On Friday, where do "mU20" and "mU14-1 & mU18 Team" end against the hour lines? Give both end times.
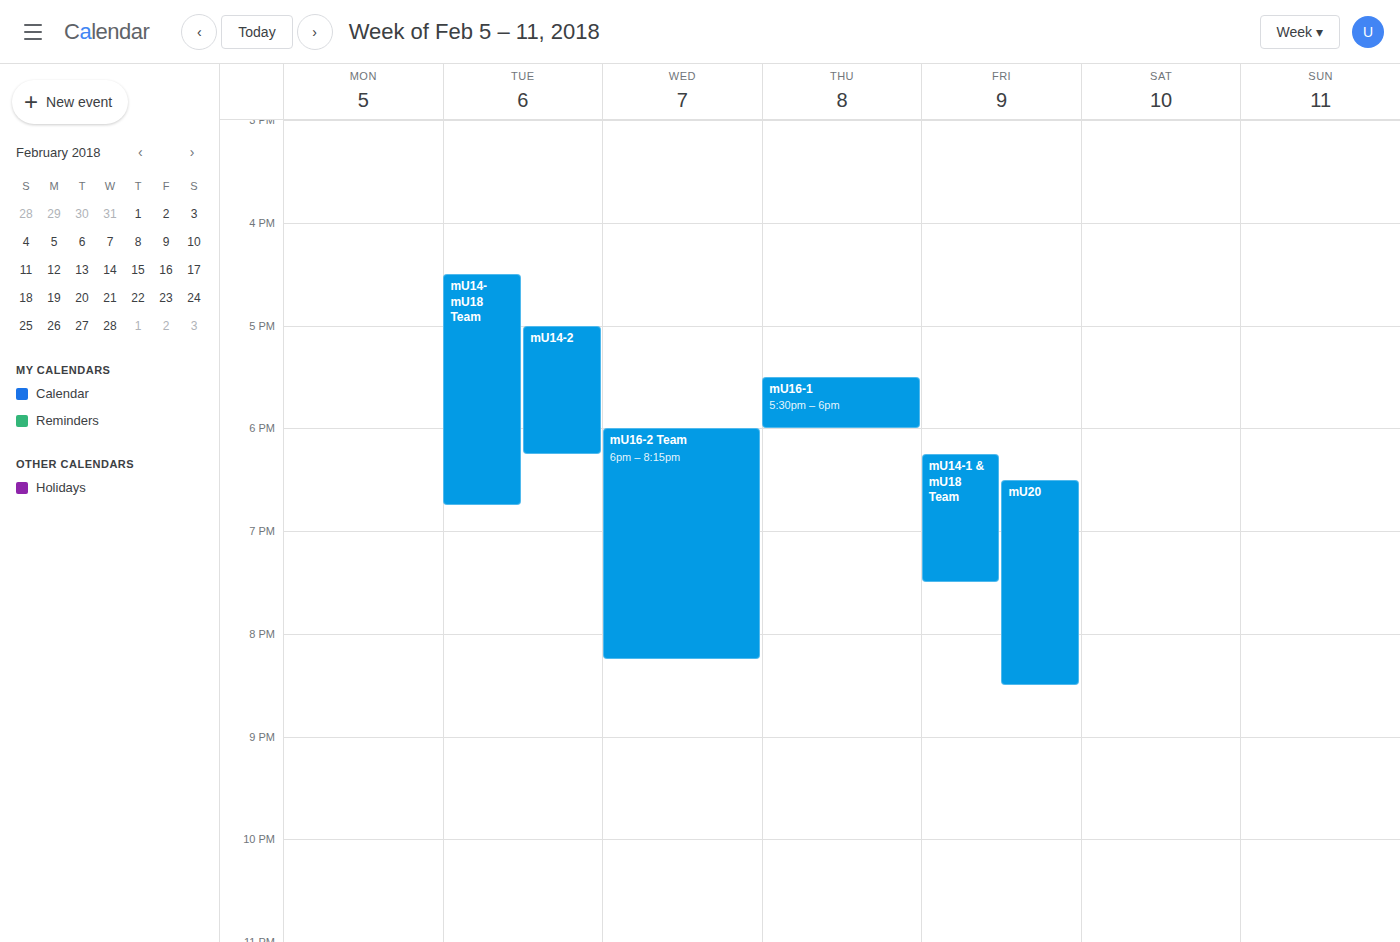
"mU20": 8:30 PM, halfway between the 8 PM and 9 PM lines. "mU14-1 & mU18 Team": 7:30 PM, halfway between the 7 PM and 8 PM lines.